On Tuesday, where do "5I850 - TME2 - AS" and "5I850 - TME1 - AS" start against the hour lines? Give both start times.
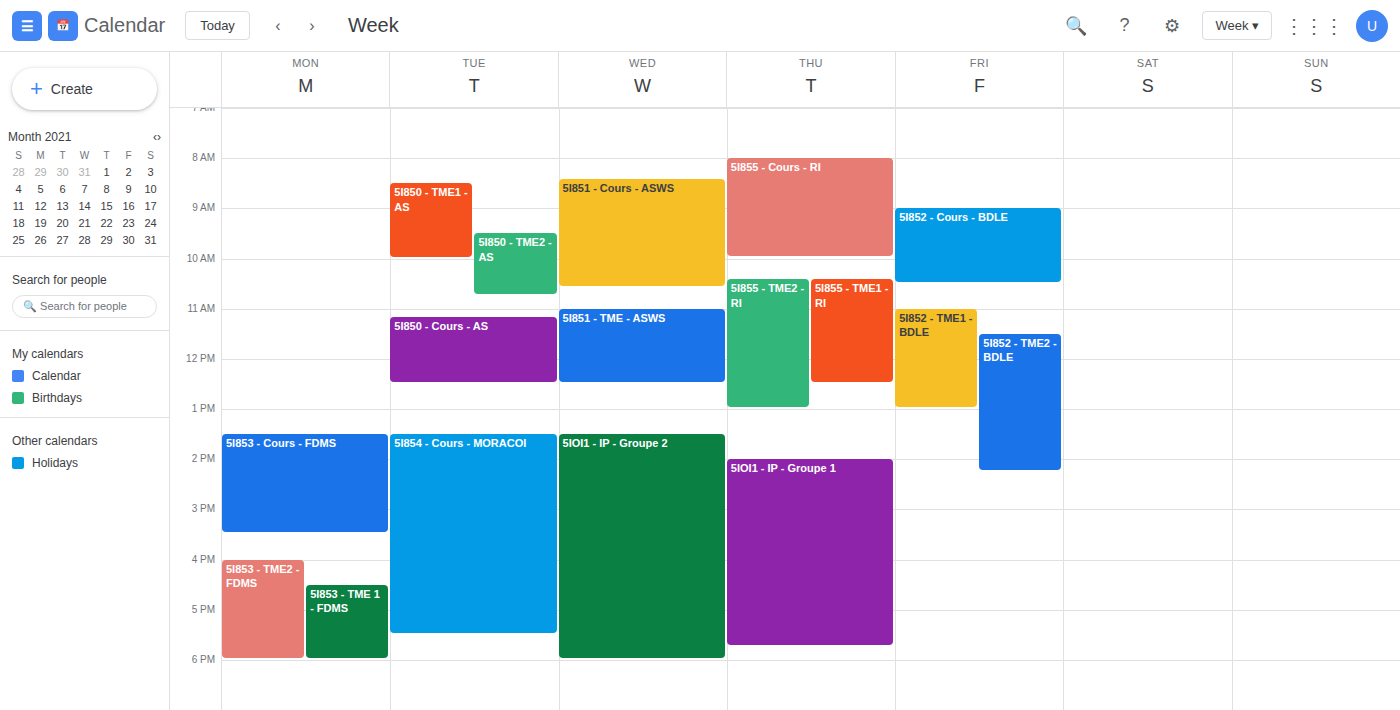
"5I850 - TME2 - AS": 9:30 AM, halfway between the 9 AM and 10 AM lines. "5I850 - TME1 - AS": 8:30 AM, halfway between the 8 AM and 9 AM lines.